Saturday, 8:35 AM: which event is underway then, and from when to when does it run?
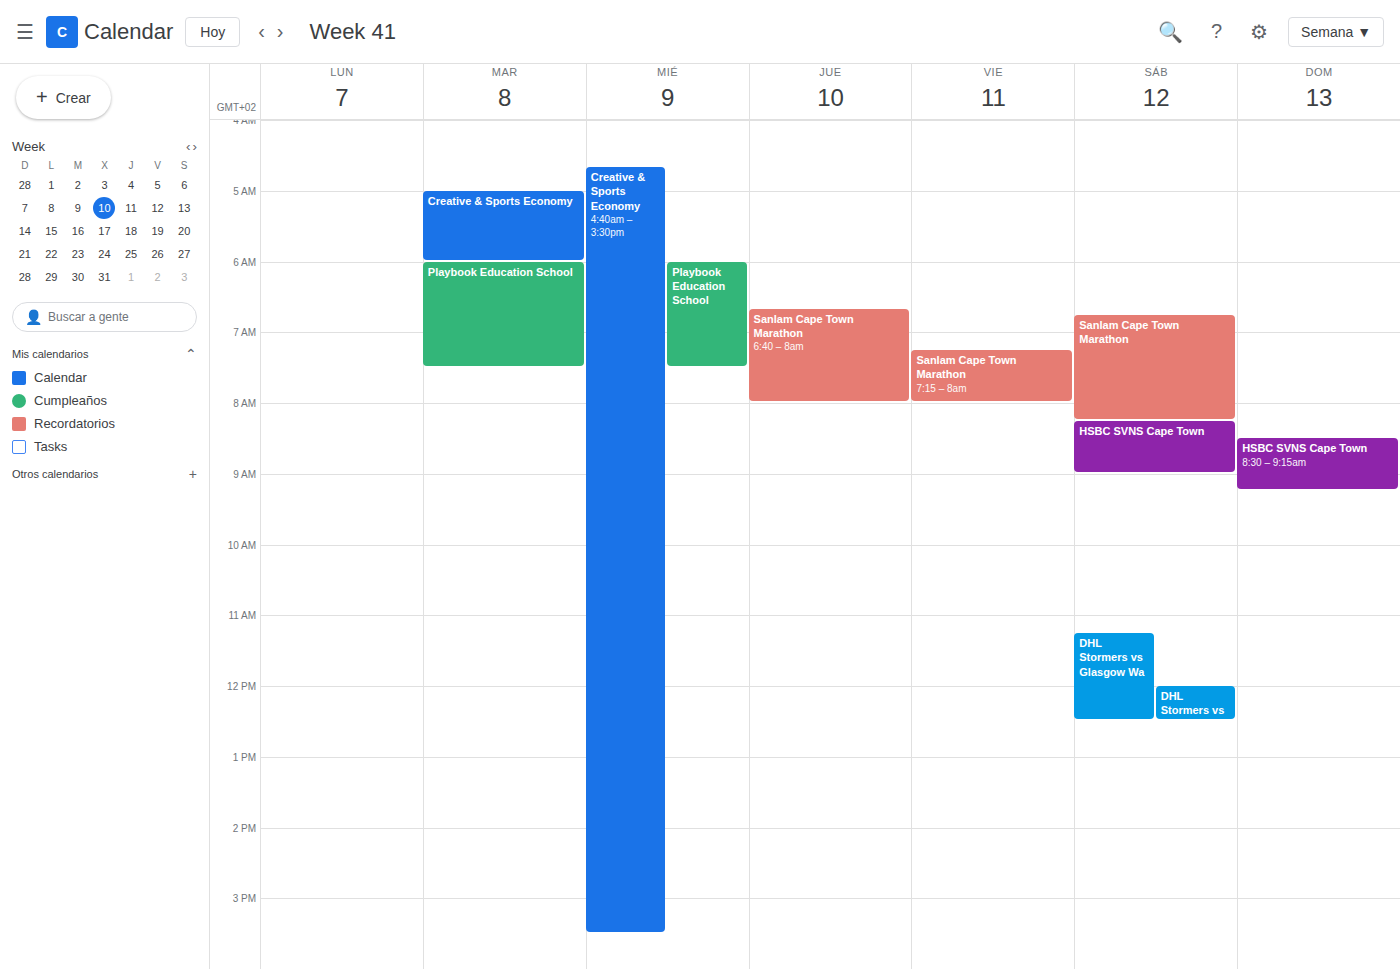
"HSBC SVNS Cape Town", 8:15 AM to 9:00 AM